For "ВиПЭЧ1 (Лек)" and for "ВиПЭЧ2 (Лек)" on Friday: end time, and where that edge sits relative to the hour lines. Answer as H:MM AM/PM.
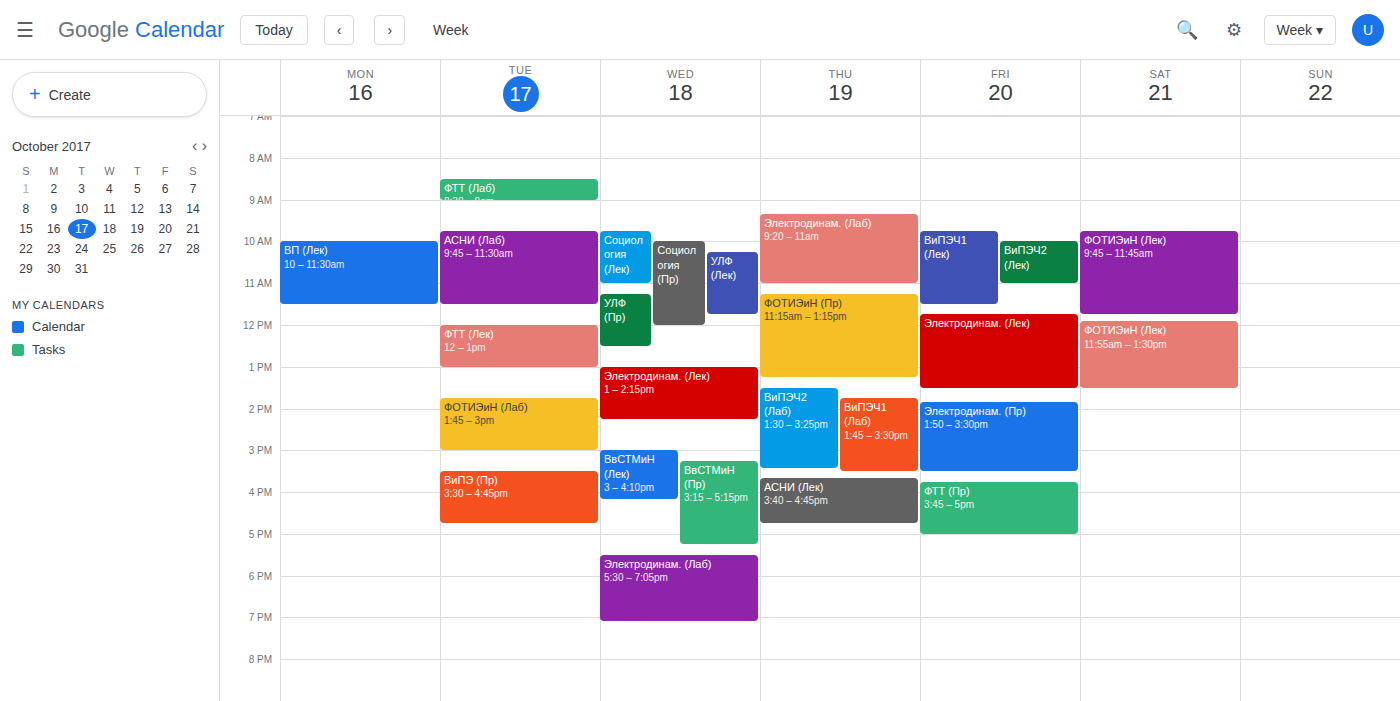
"ВиПЭЧ1 (Лек)": 11:30 AM, halfway between the 11 AM and 12 PM lines. "ВиПЭЧ2 (Лек)": 11:00 AM, exactly on the 11 AM line.